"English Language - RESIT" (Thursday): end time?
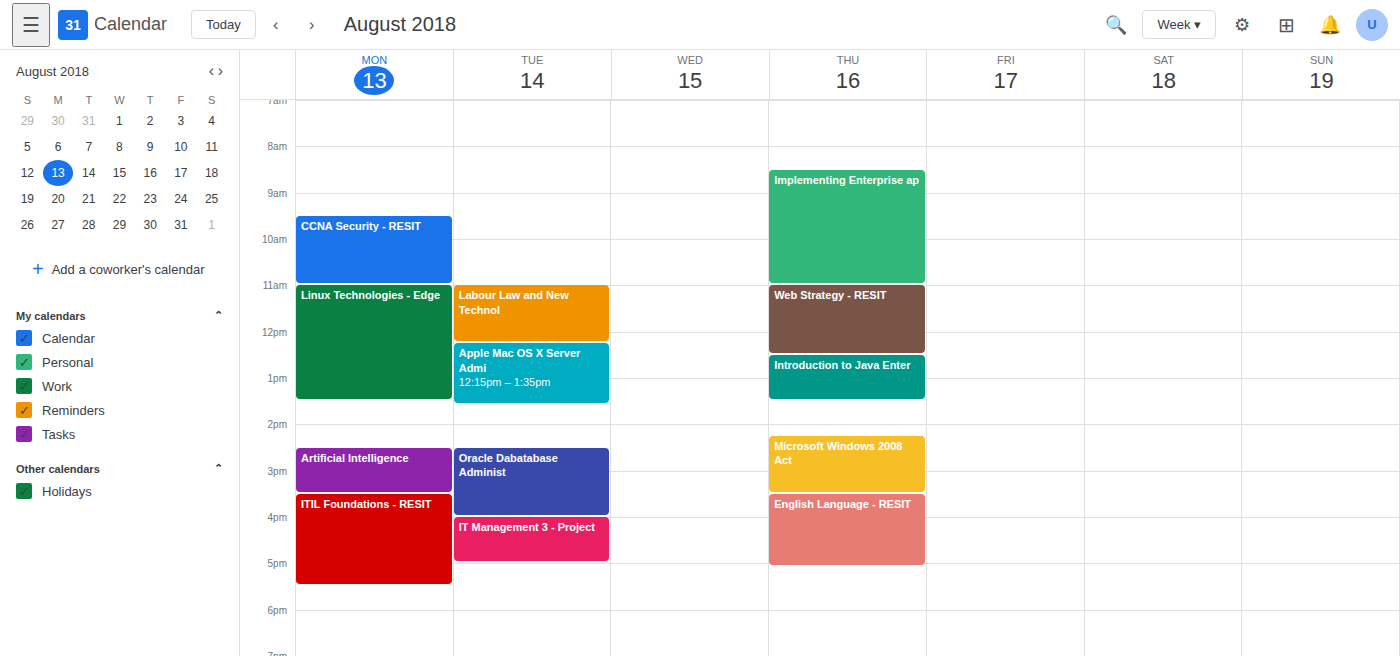
5:05 PM